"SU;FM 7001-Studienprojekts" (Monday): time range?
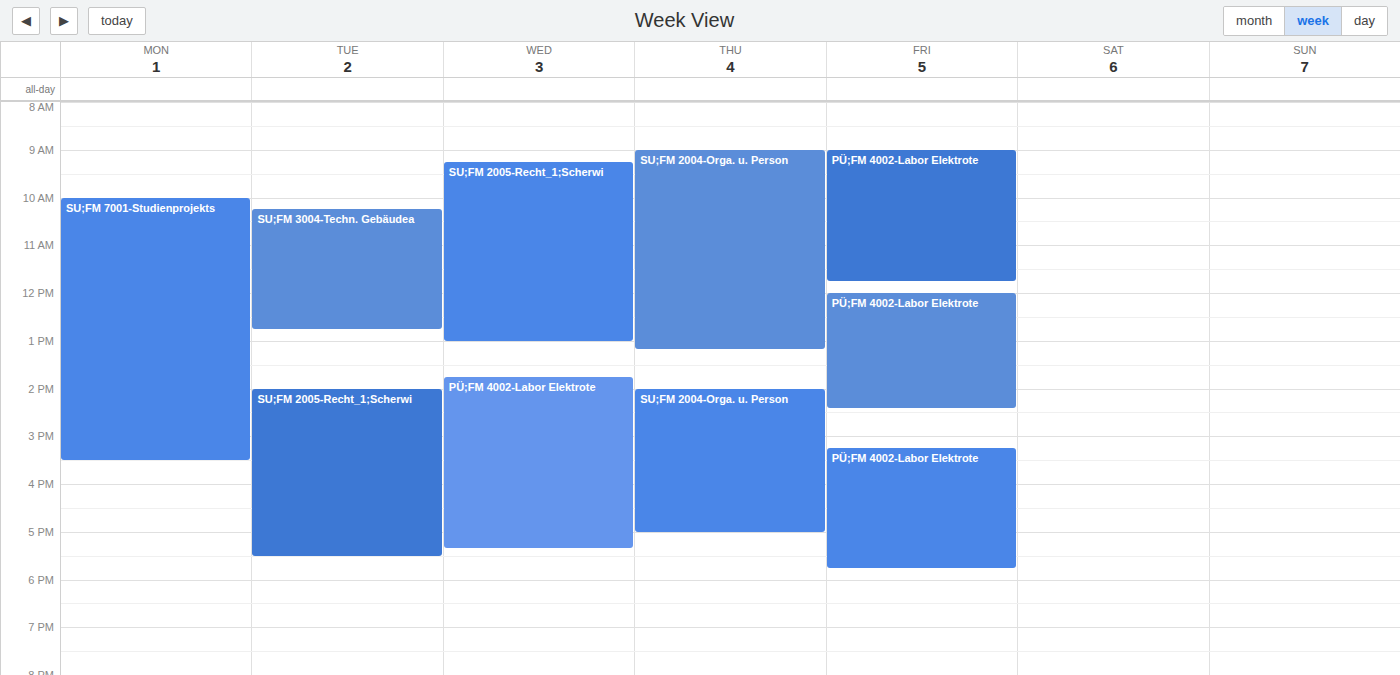
10:00 AM to 3:30 PM